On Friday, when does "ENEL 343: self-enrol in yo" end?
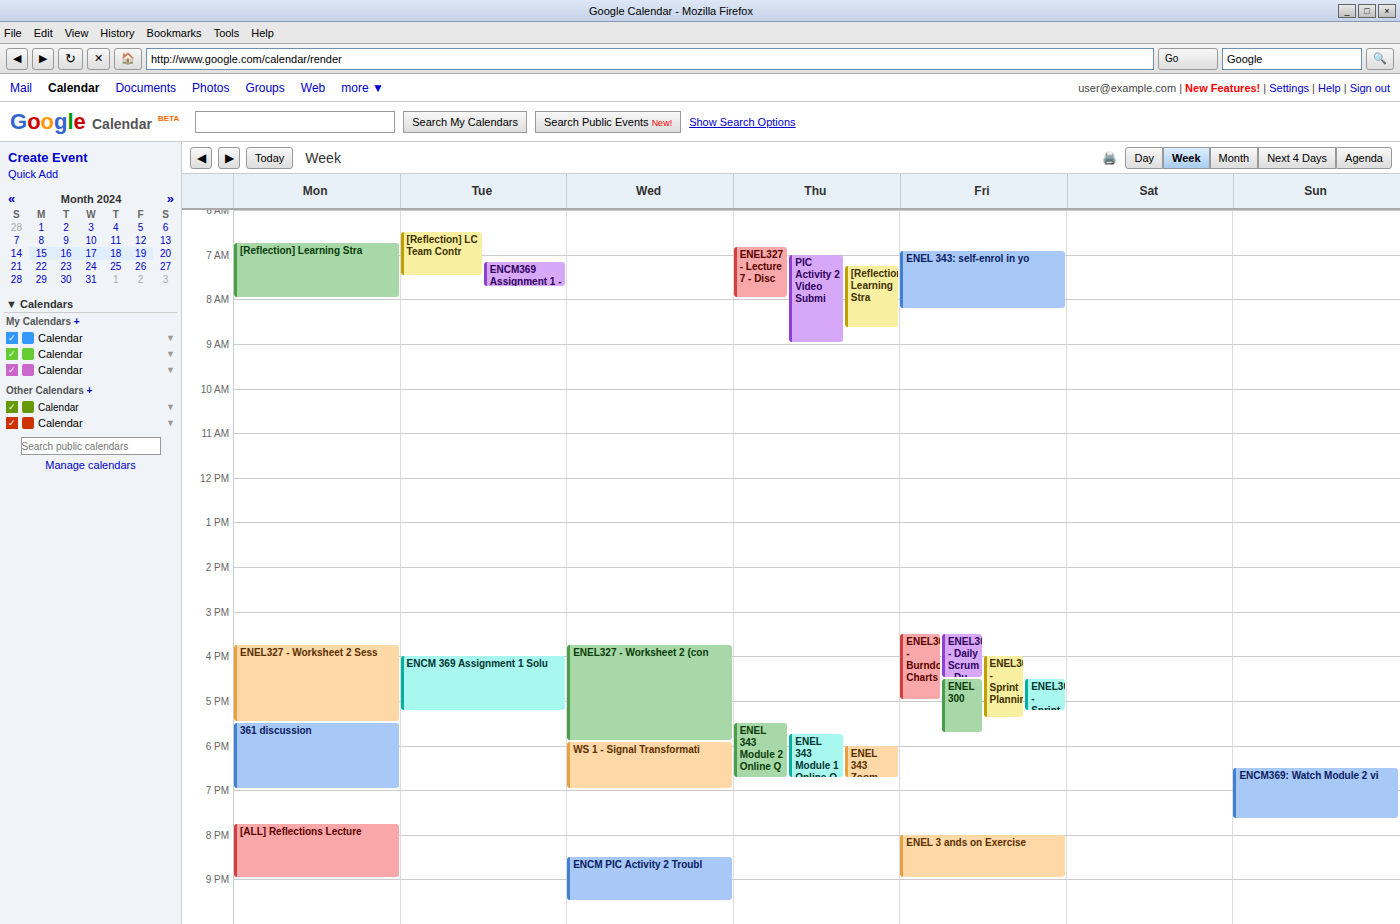
8:15 AM